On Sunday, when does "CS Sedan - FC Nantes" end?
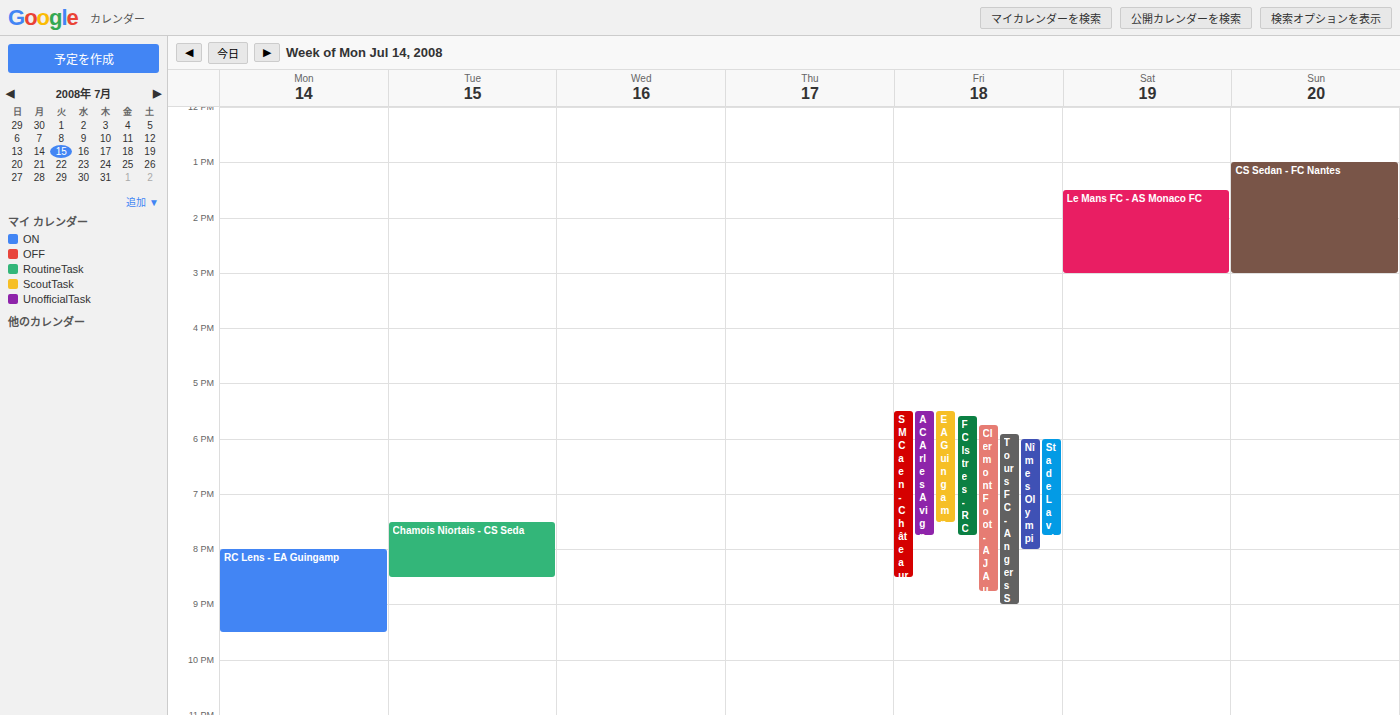
3:00 PM